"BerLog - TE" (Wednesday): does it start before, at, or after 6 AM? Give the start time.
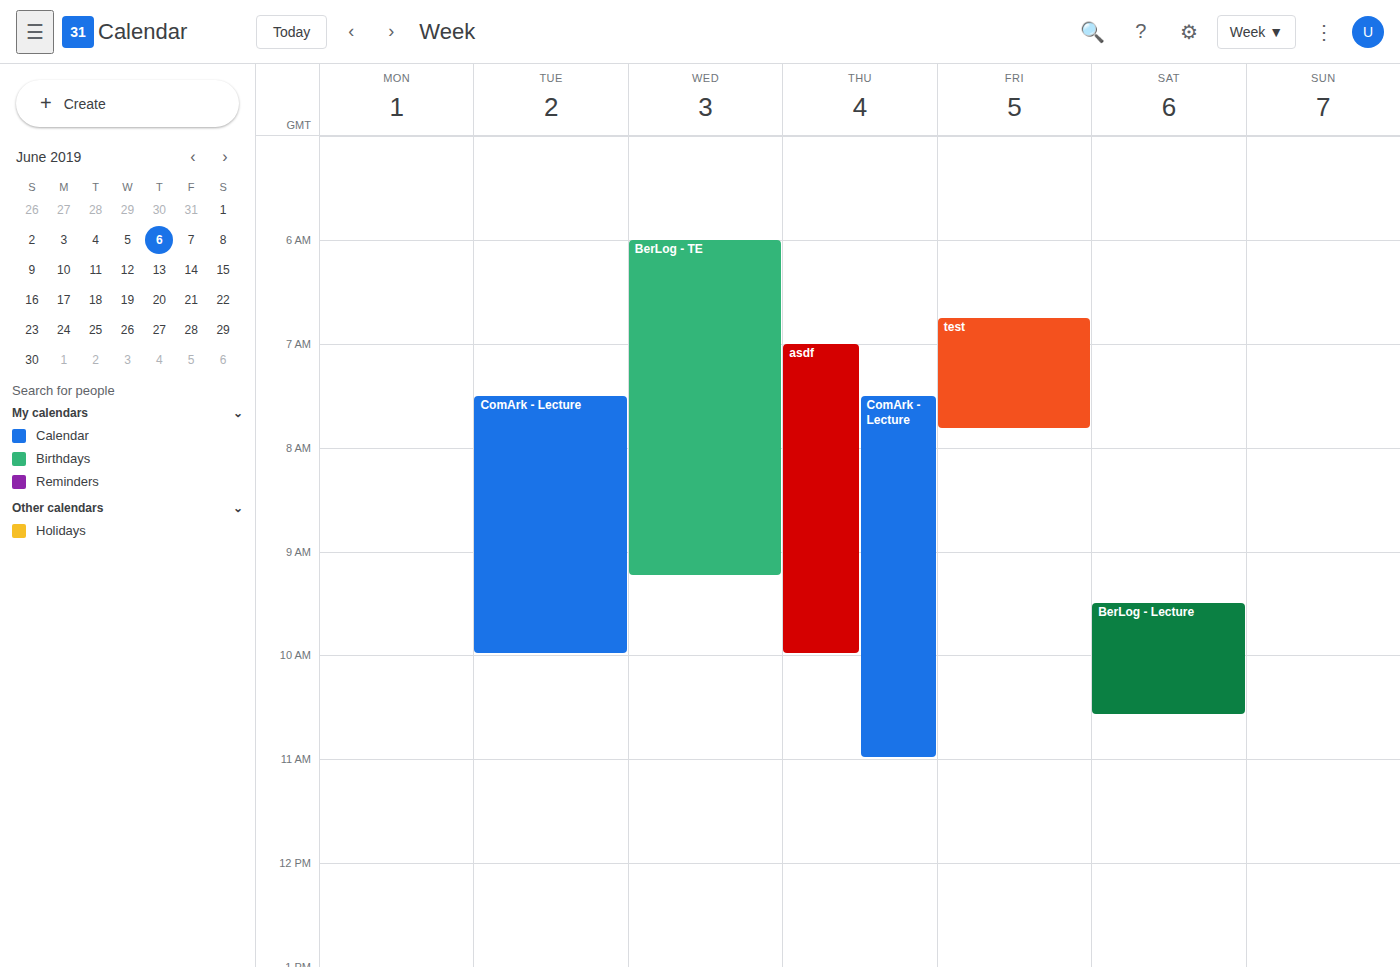
6:00 AM -- exactly at 6 AM, on the 6 AM line.